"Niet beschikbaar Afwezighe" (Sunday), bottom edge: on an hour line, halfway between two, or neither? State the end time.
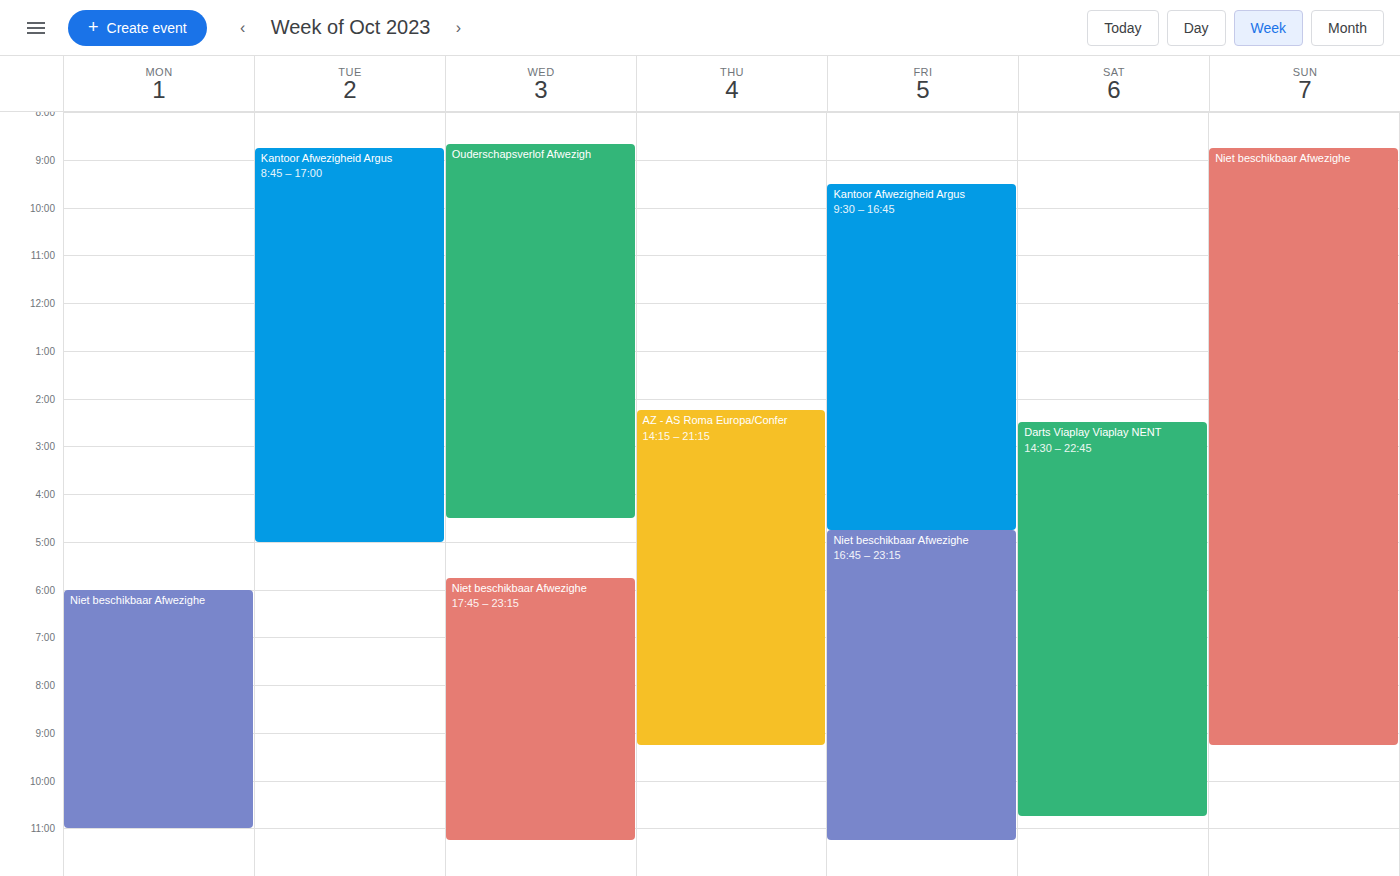
9:15 PM -- neither: a quarter of the way from the 9 PM line to the 10 PM line.